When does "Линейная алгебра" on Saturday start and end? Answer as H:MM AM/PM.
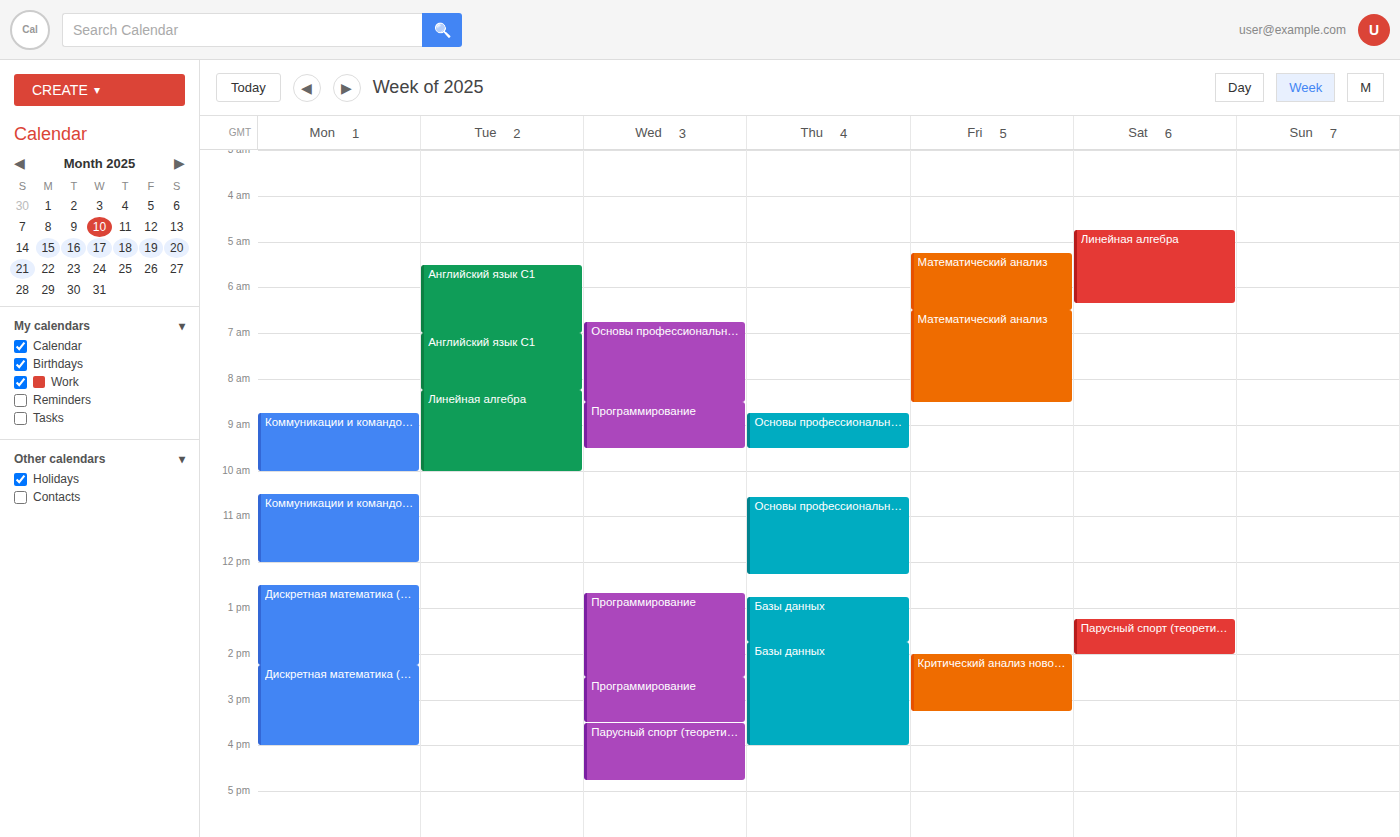
4:45 AM to 6:20 AM